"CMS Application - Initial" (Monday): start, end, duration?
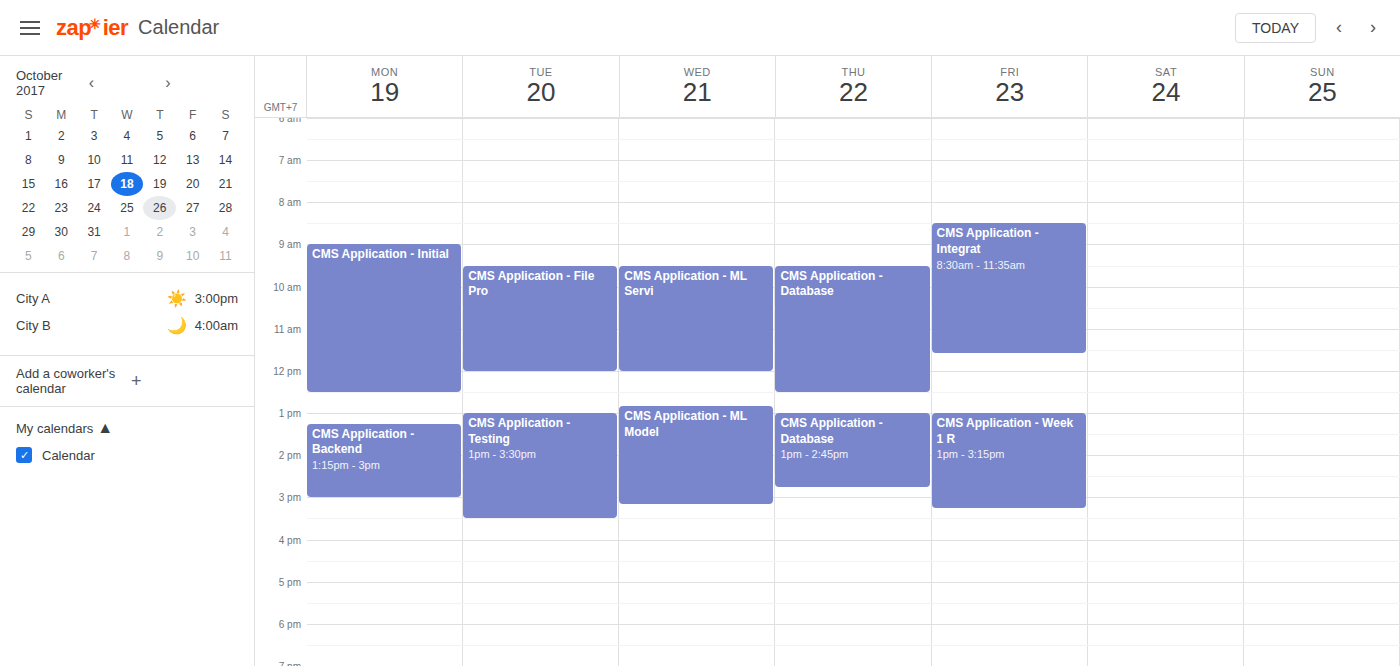
9:00 AM to 12:30 PM, 3 hours 30 minutes